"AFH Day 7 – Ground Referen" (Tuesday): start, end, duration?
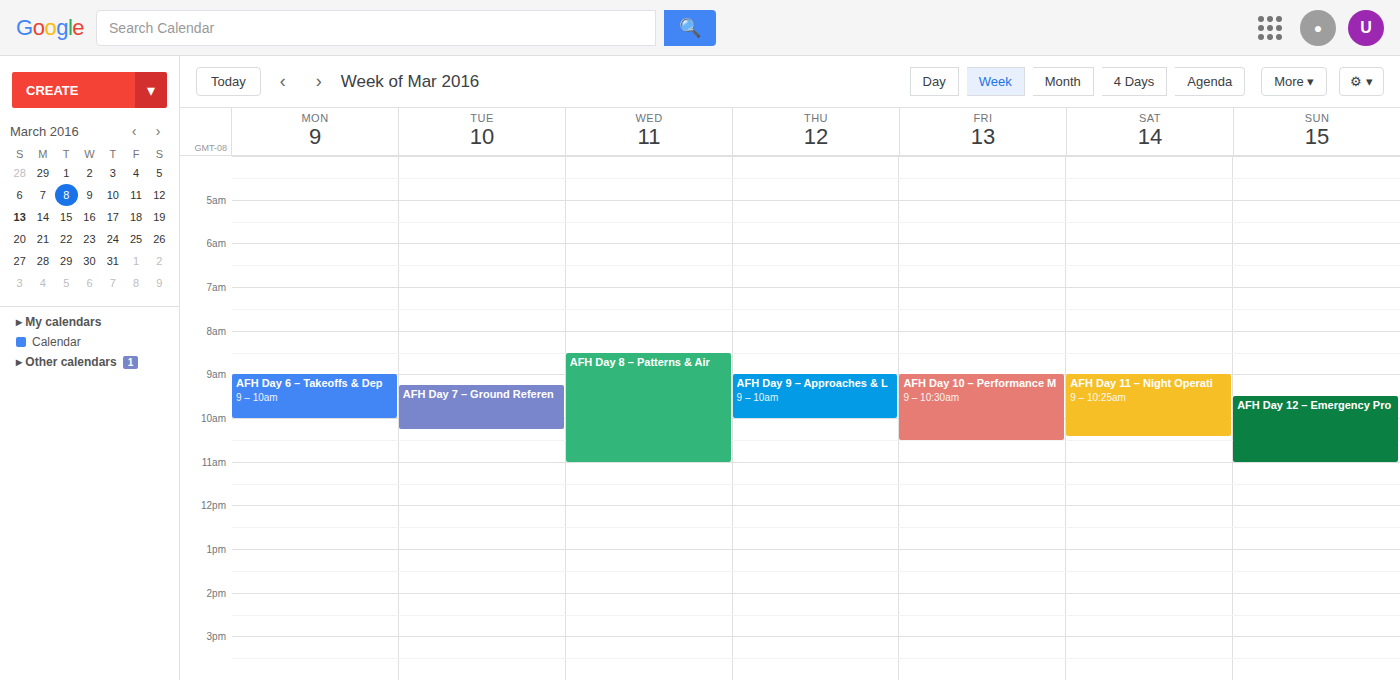
9:15 AM to 10:15 AM, 1 hour